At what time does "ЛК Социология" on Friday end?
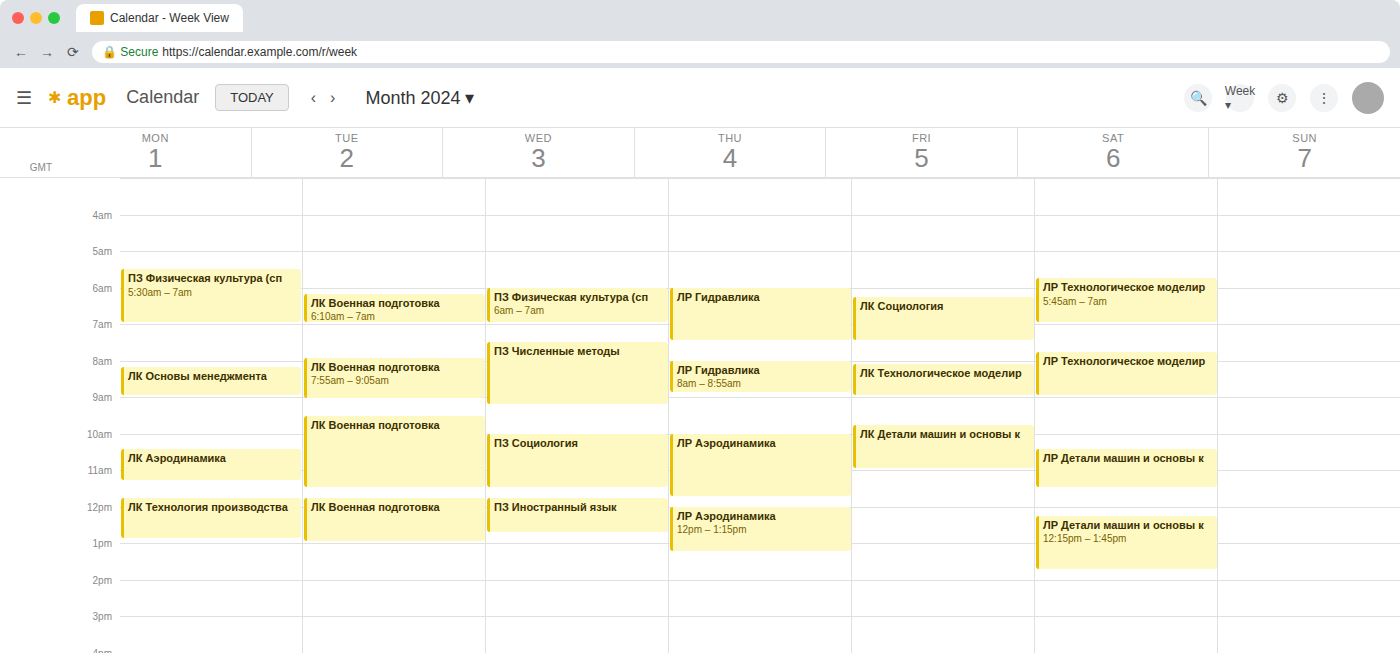
7:30 AM